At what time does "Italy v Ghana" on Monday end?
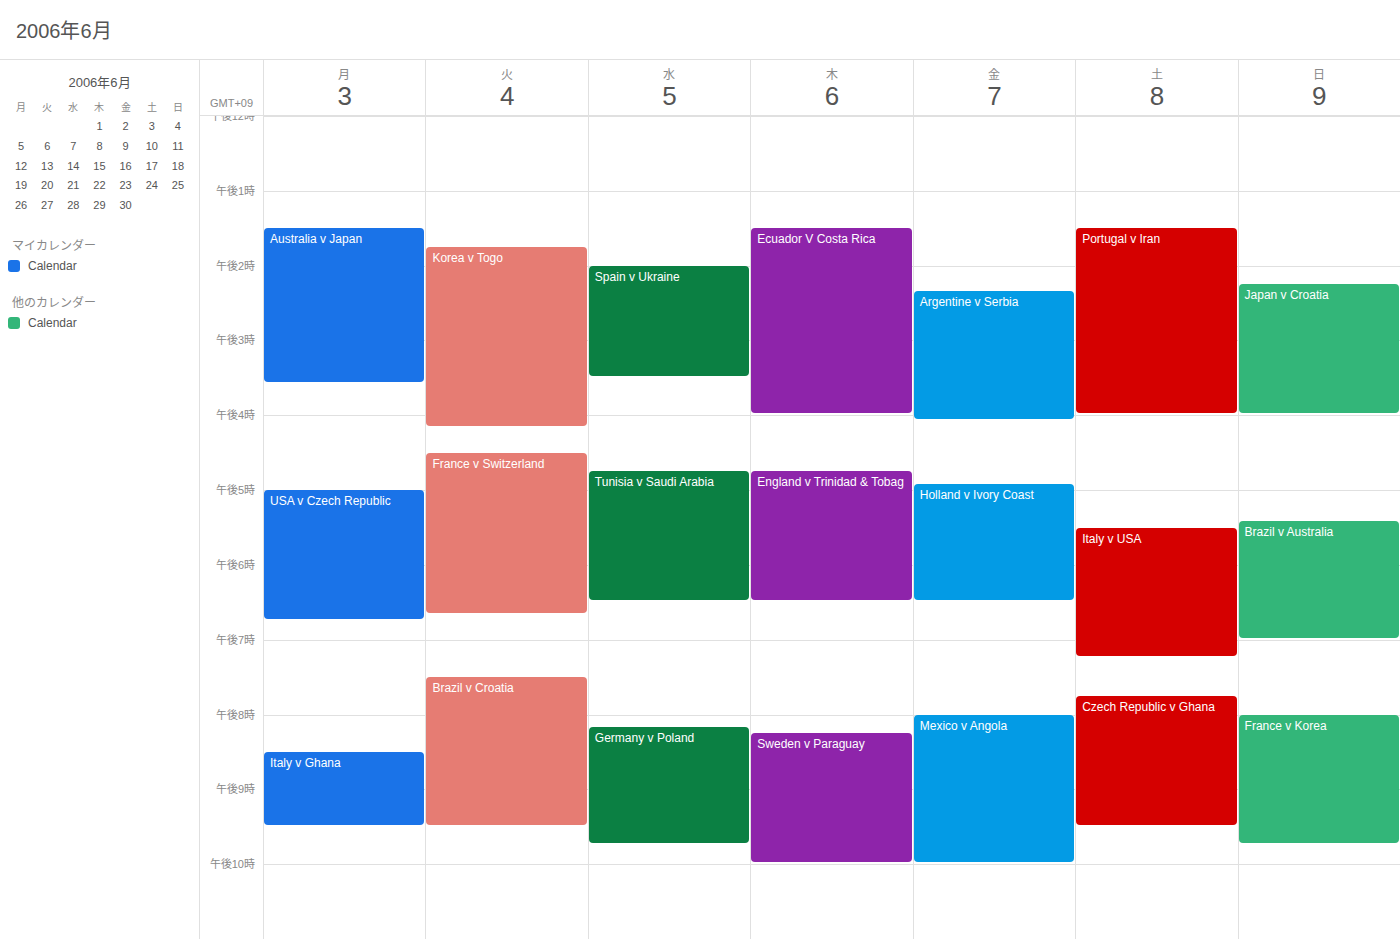
9:30 PM